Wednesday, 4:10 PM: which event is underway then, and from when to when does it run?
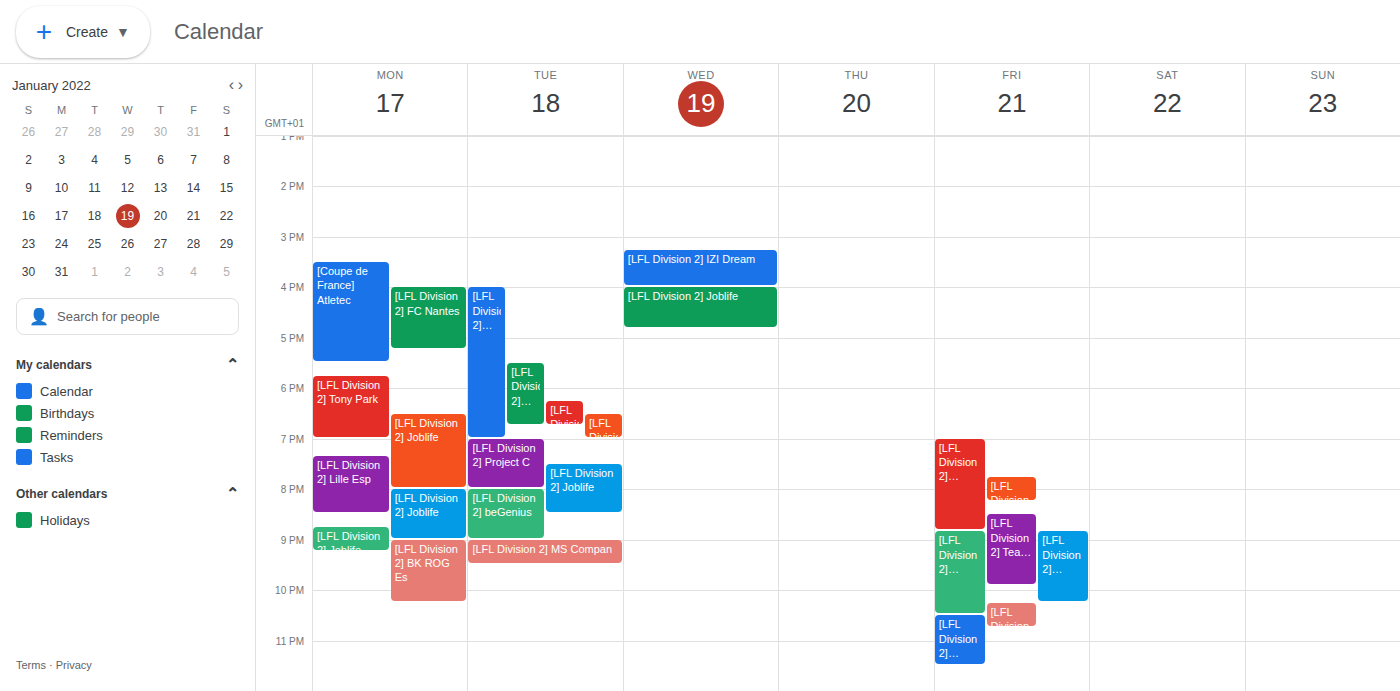
"[LFL Division 2] Joblife", 4:00 PM to 4:50 PM